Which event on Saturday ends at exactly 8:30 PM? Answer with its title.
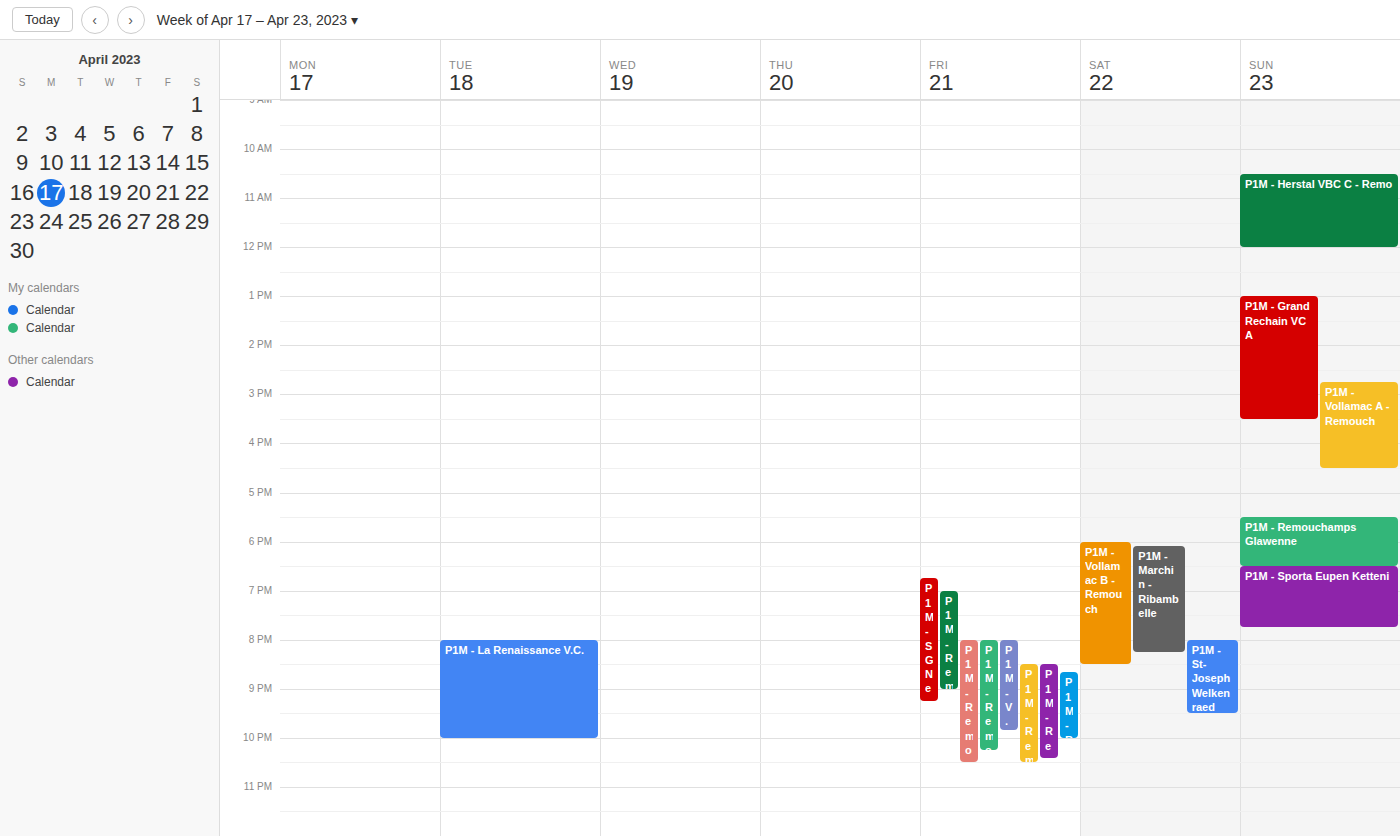
"P1M - Vollamac B - Remouch"